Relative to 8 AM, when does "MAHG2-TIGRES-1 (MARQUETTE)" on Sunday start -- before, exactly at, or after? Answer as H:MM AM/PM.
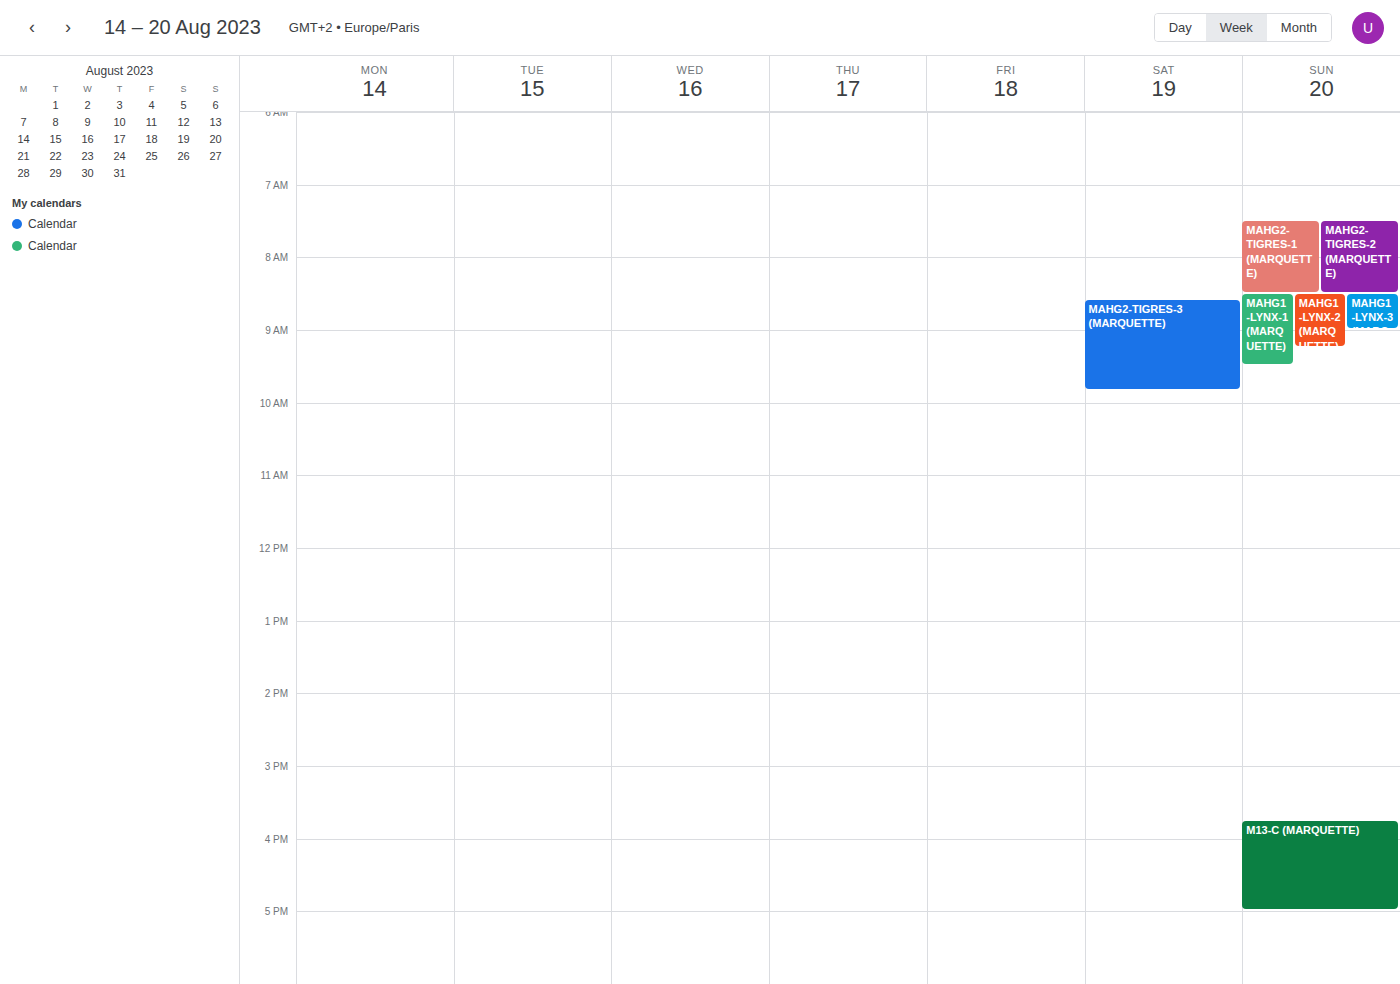
7:30 AM -- before 8 AM, 30 minutes above the 8 AM line.